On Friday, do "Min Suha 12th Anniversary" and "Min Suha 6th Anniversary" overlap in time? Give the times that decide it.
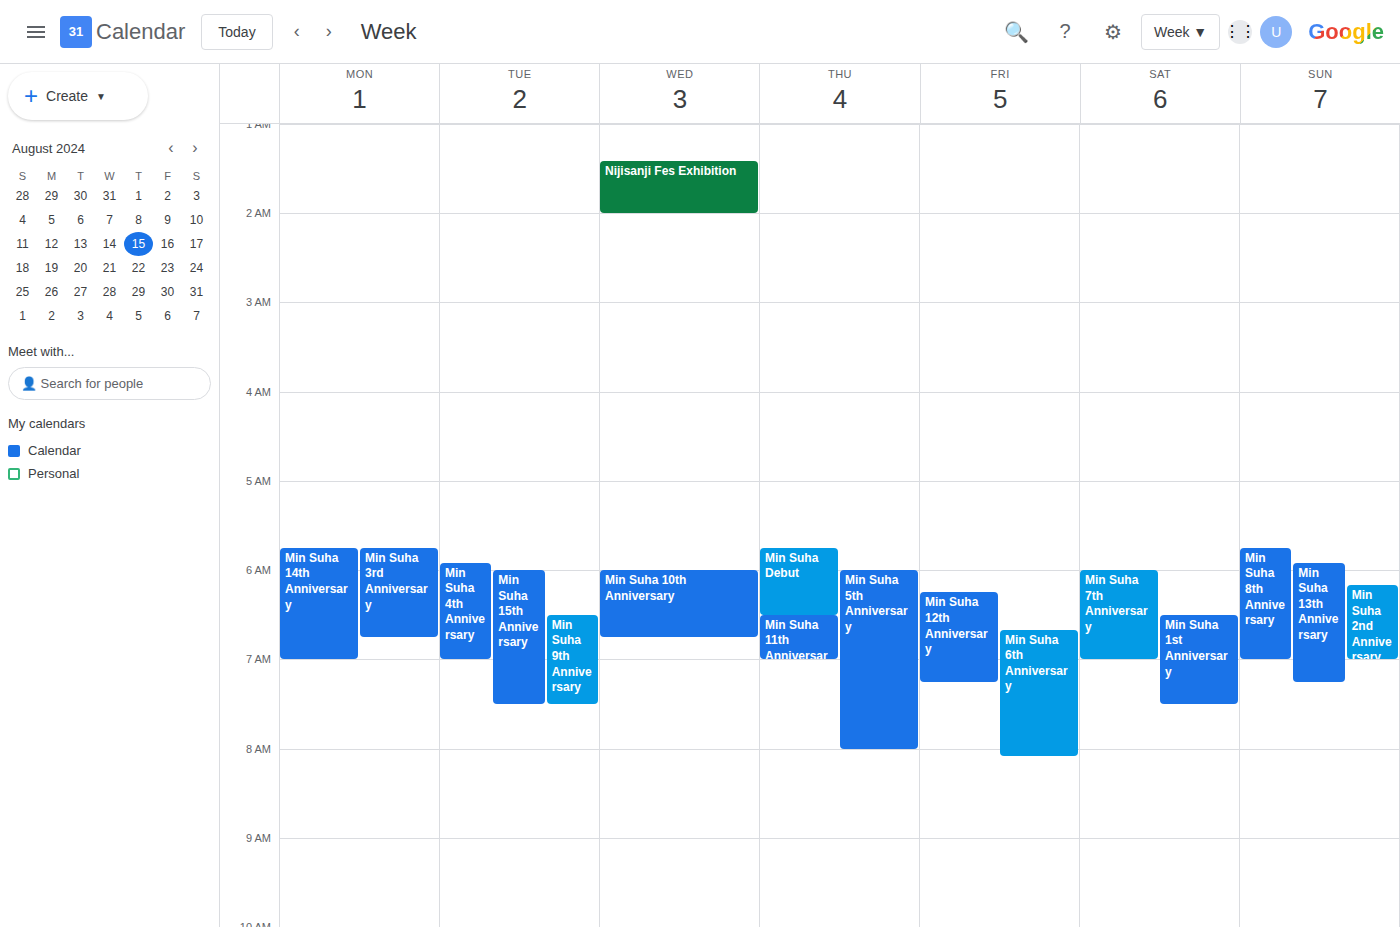
"Min Suha 6th Anniversary" starts at 06:40, before "Min Suha 12th Anniversary" ends at 07:15 -- they overlap.